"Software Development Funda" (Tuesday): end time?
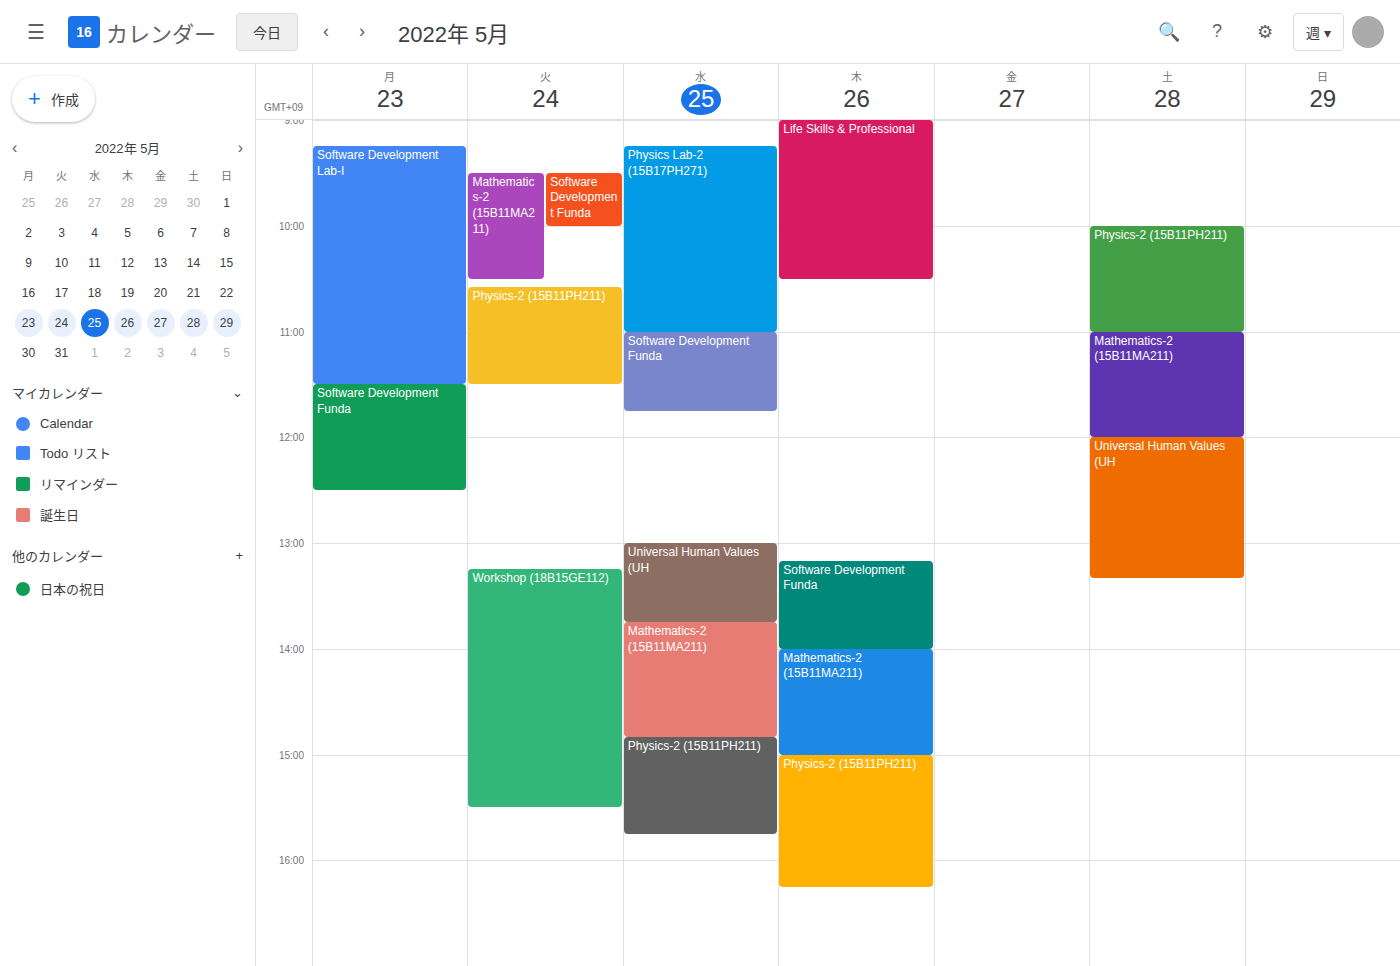
10:00 AM